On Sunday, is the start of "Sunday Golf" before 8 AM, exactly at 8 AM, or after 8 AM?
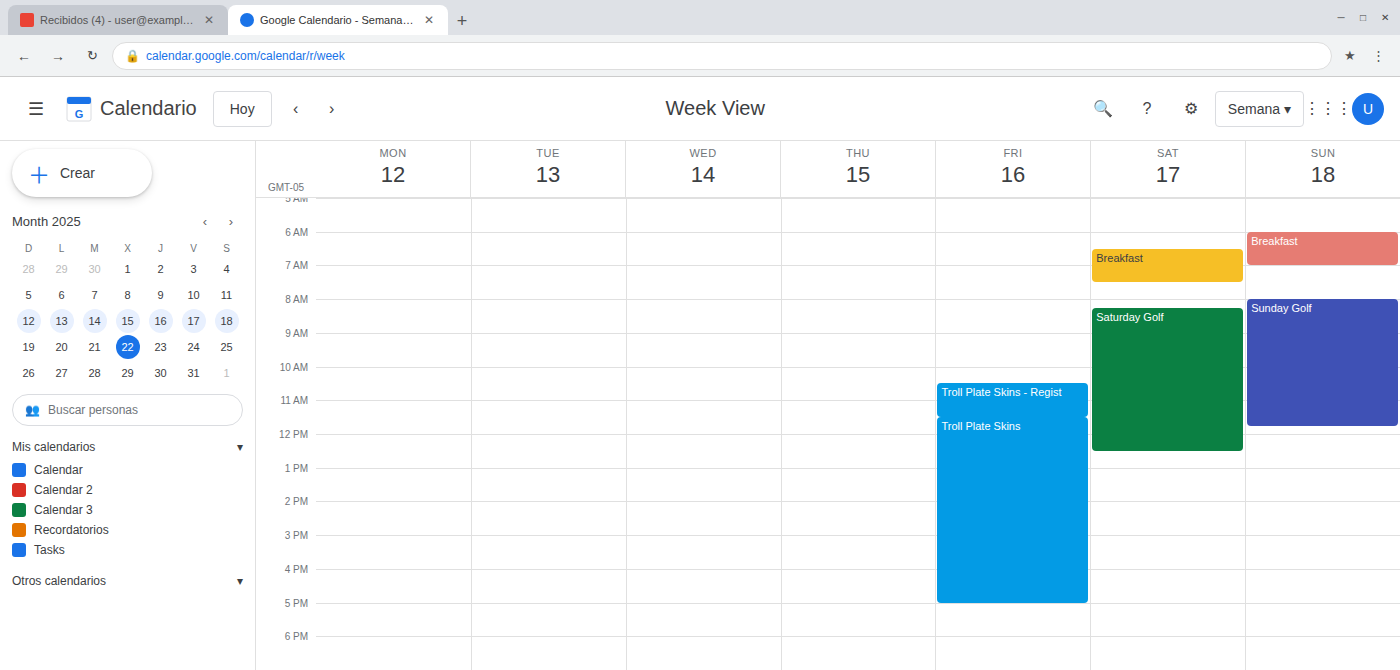
8:00 AM -- exactly at 8 AM, on the 8 AM line.